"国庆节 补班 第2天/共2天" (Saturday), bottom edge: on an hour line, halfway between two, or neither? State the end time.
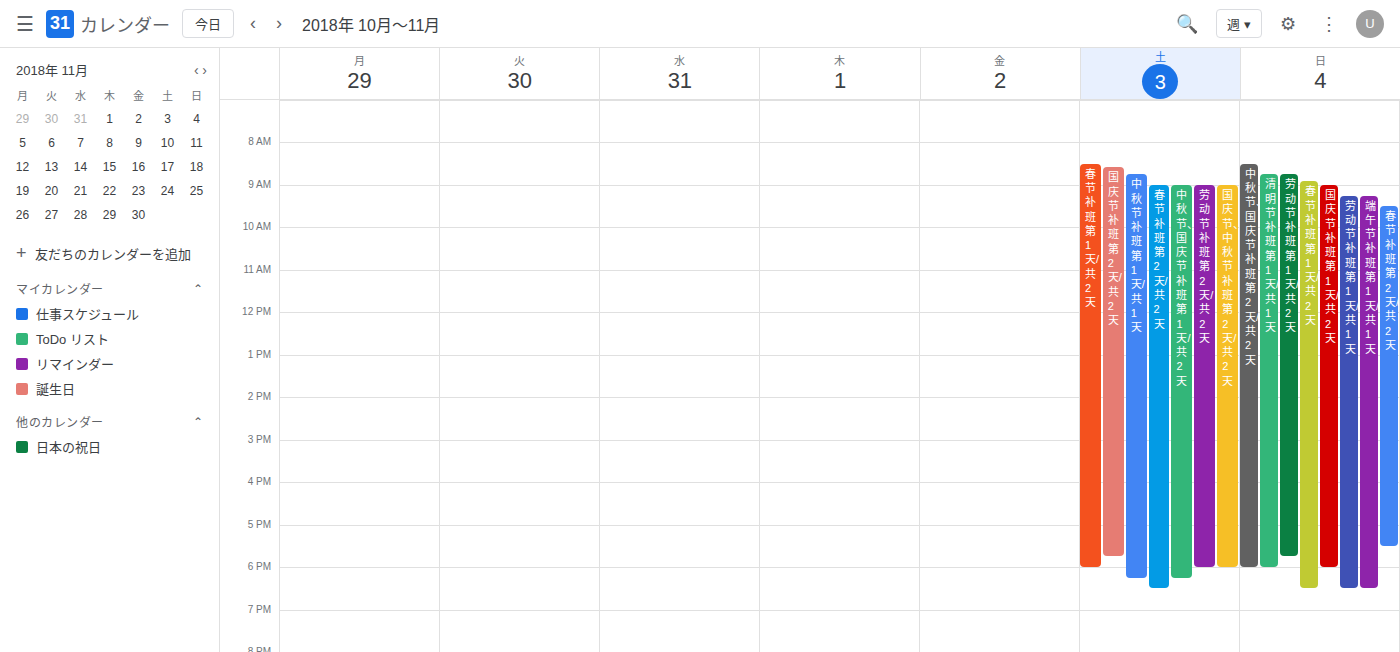
5:45 PM -- neither: three quarters of the way from the 5 PM line to the 6 PM line.